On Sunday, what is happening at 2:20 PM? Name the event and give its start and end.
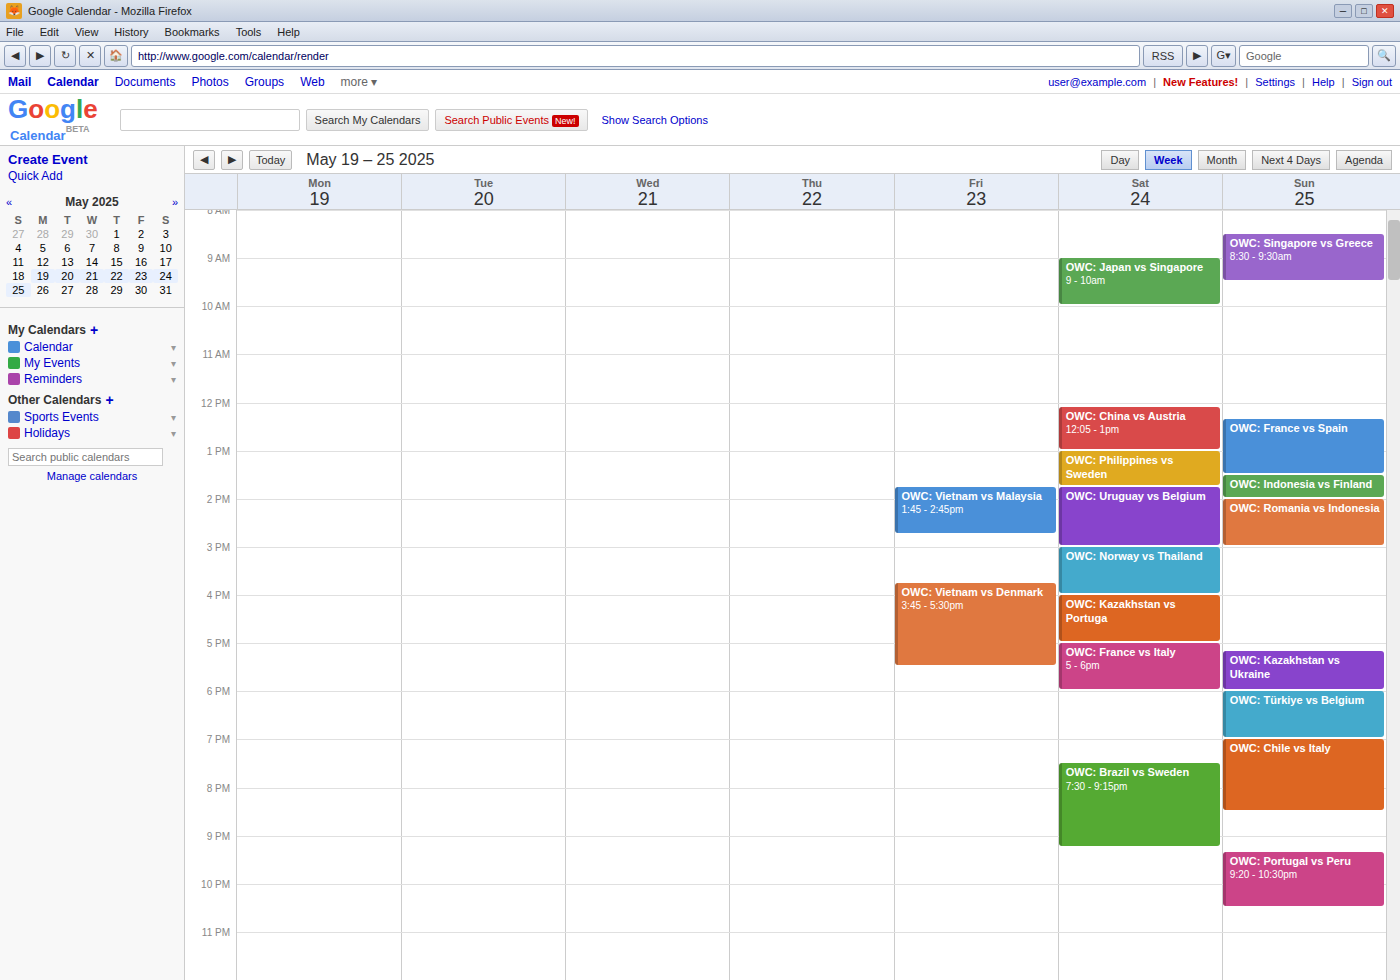
"OWC: Romania vs Indonesia", 2:00 PM to 3:00 PM